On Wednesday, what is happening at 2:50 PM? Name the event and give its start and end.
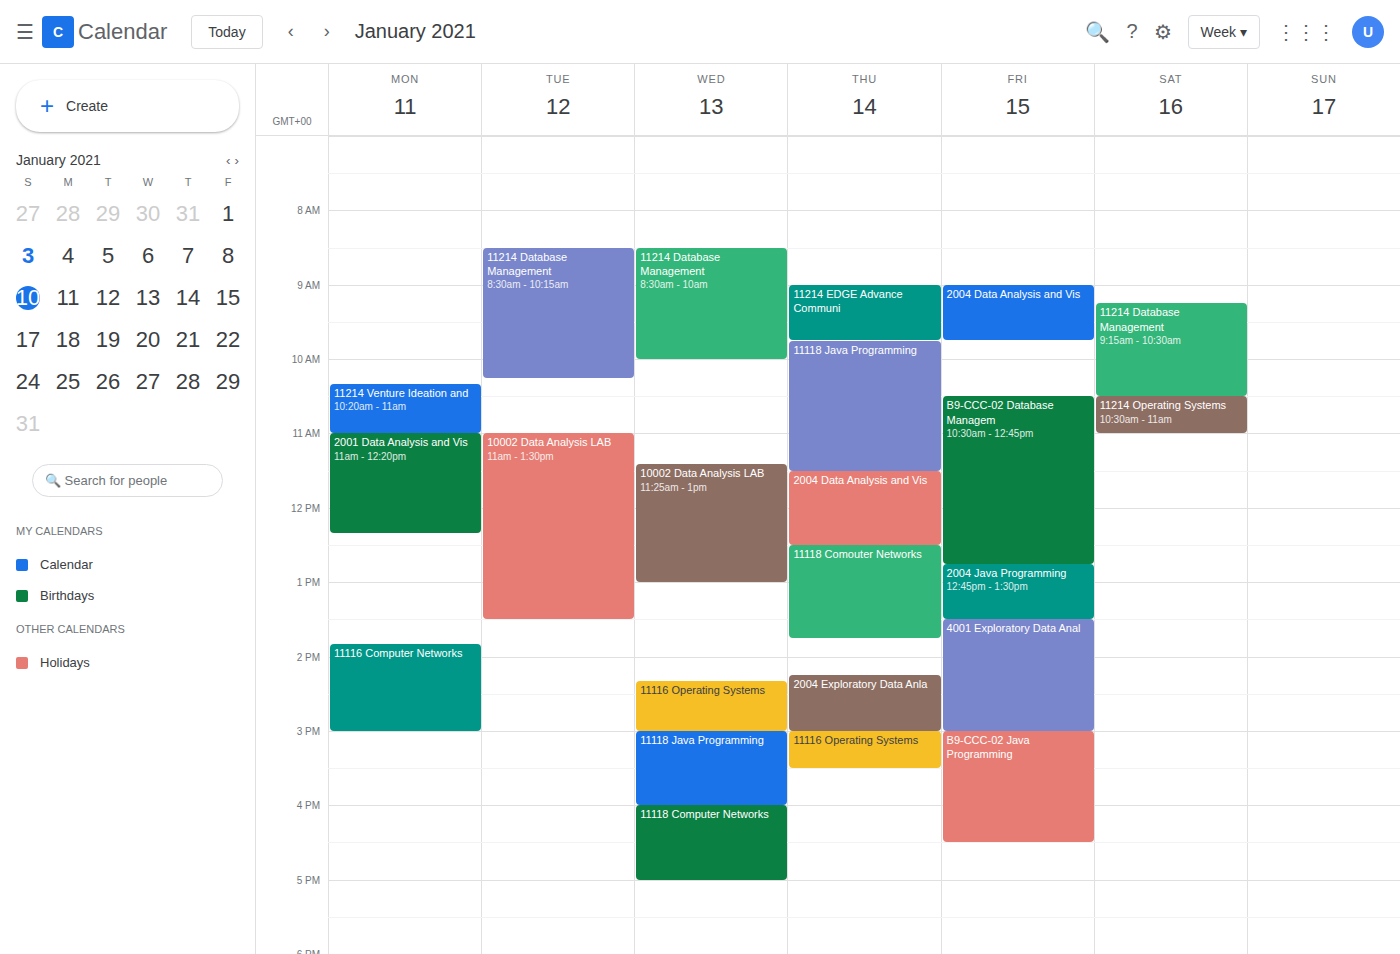
"11116 Operating Systems", 2:20 PM to 3:00 PM